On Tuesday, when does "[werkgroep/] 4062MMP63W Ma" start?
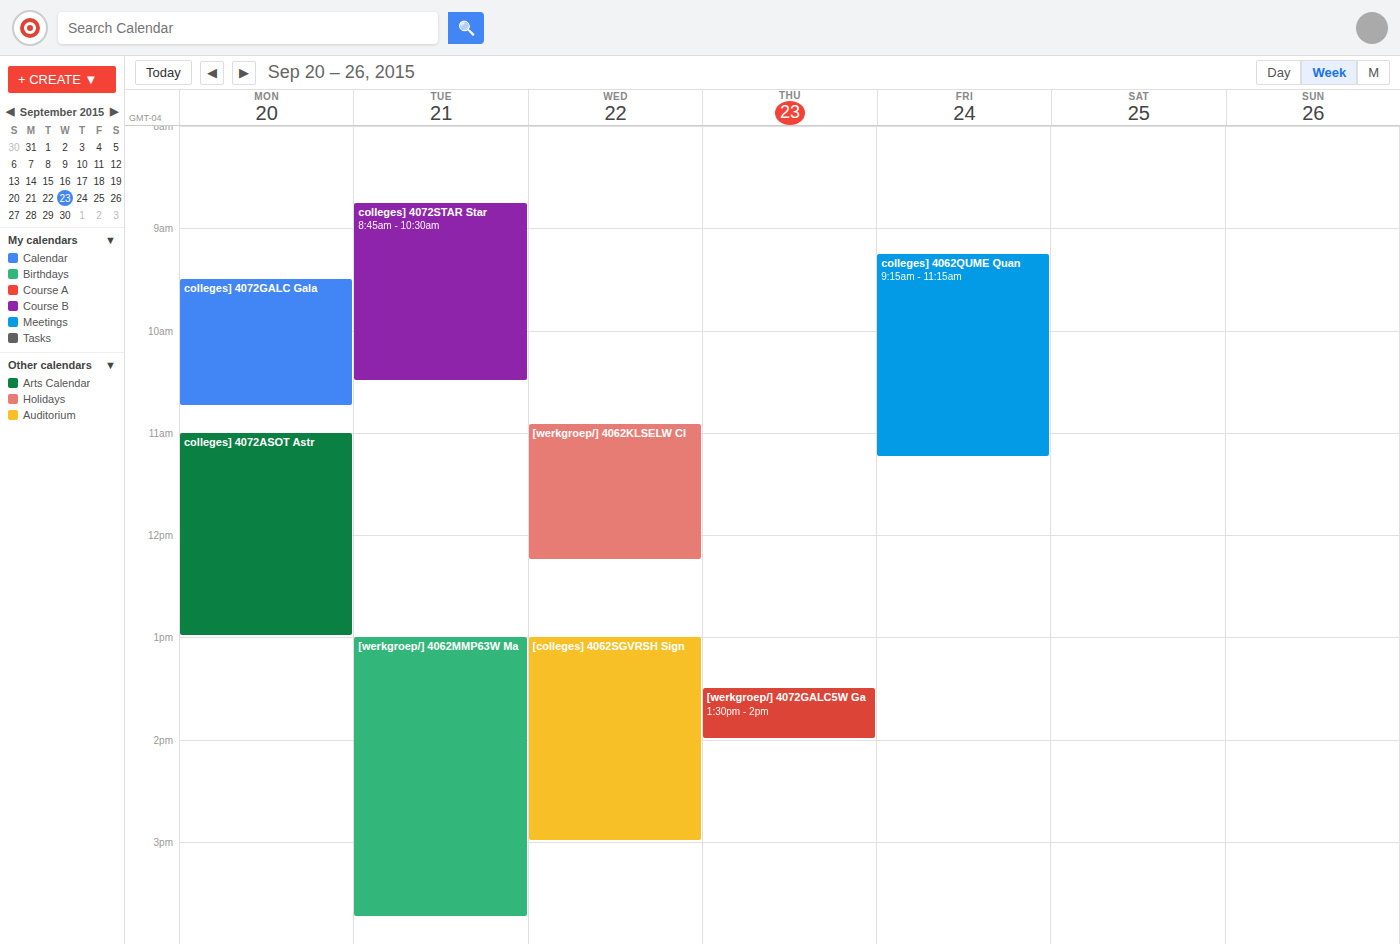
1:00 PM